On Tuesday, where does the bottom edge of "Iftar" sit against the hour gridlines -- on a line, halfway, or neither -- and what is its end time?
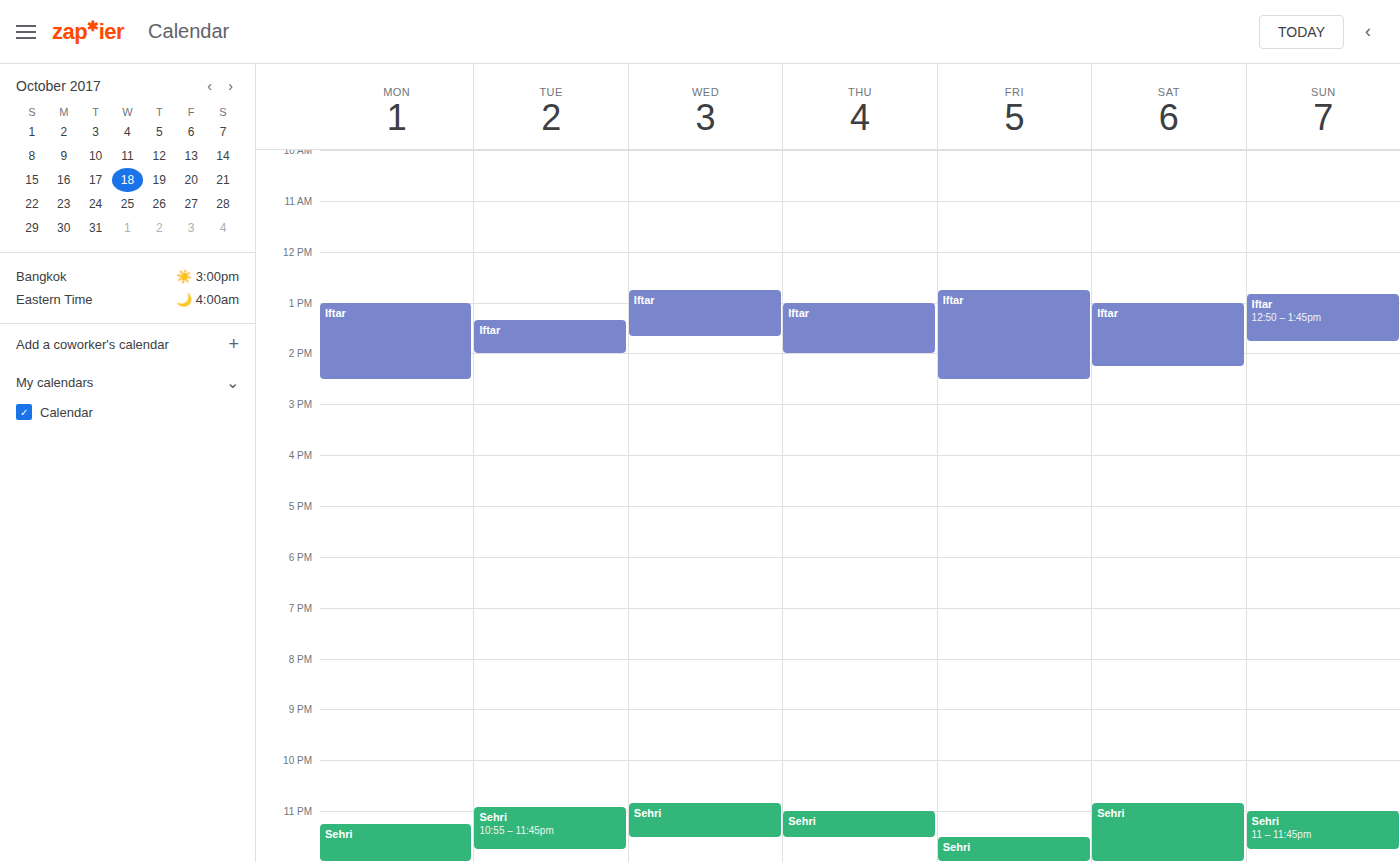
2:00 PM -- exactly on the 2 PM line.